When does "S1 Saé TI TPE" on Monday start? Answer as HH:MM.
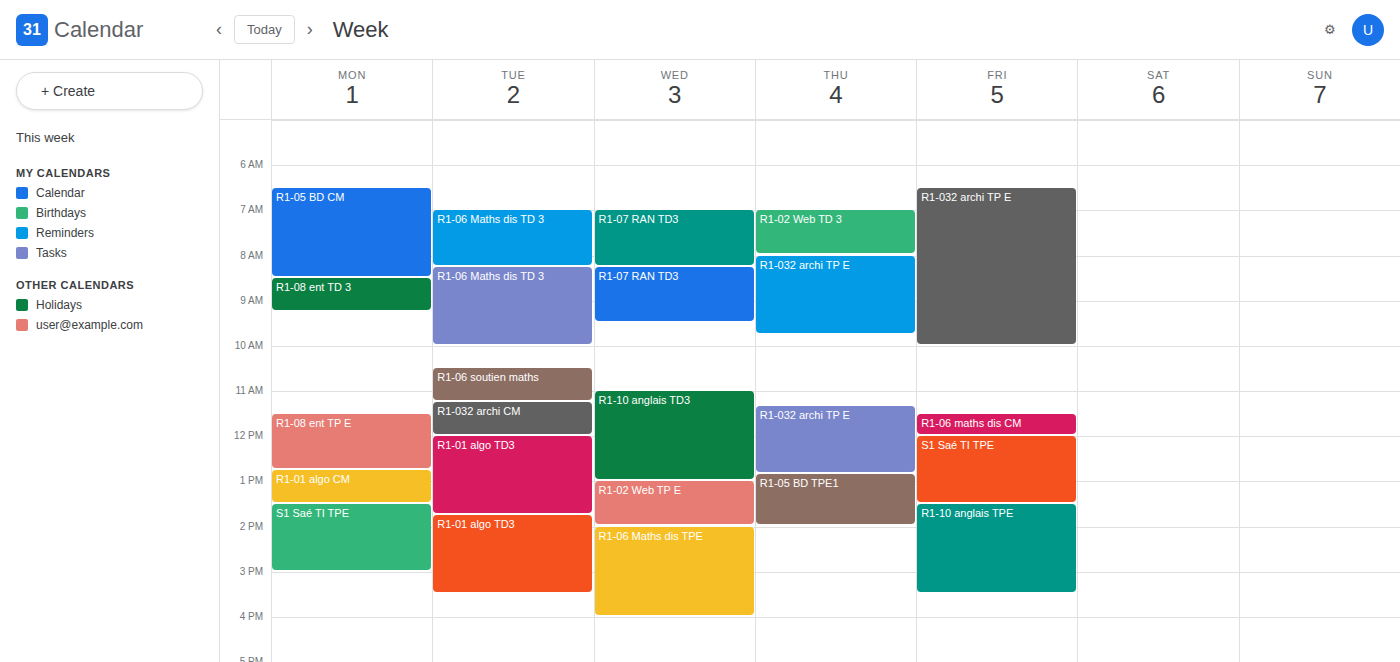
13:30